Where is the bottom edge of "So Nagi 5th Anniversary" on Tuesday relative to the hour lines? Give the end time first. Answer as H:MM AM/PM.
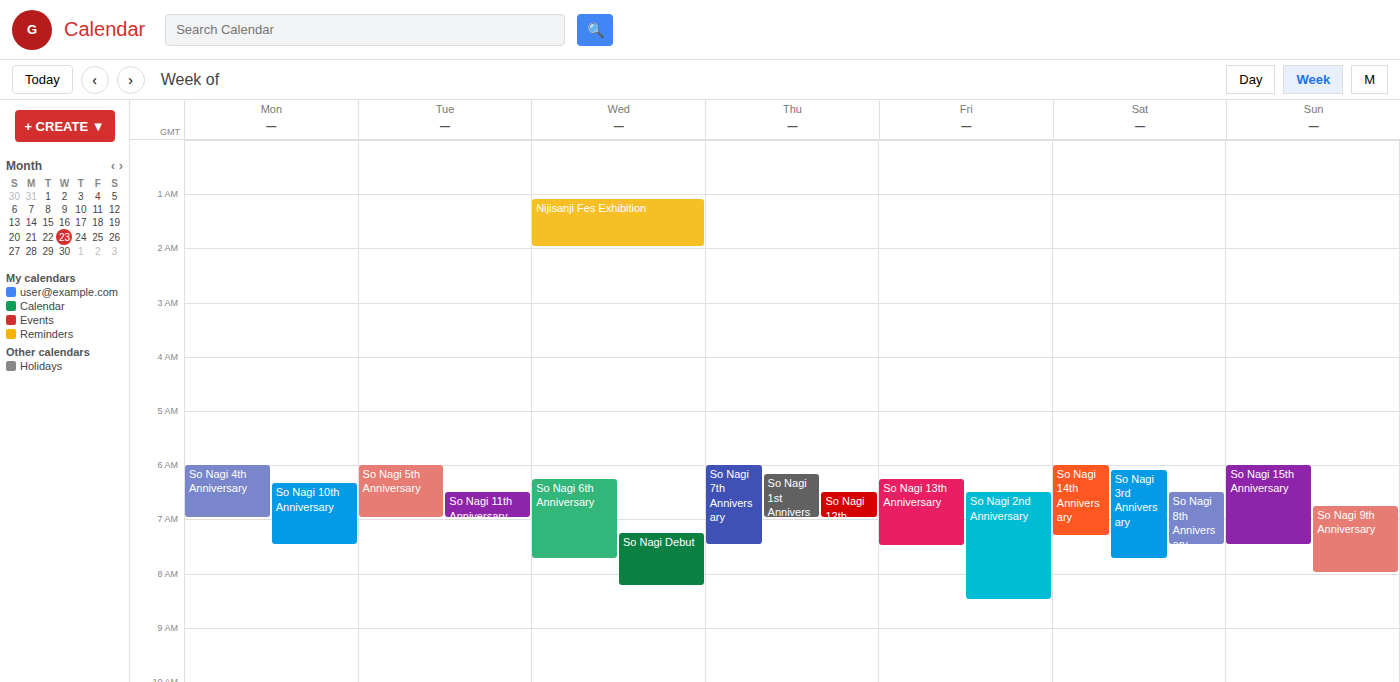
7:00 AM -- exactly on the 7 AM line.